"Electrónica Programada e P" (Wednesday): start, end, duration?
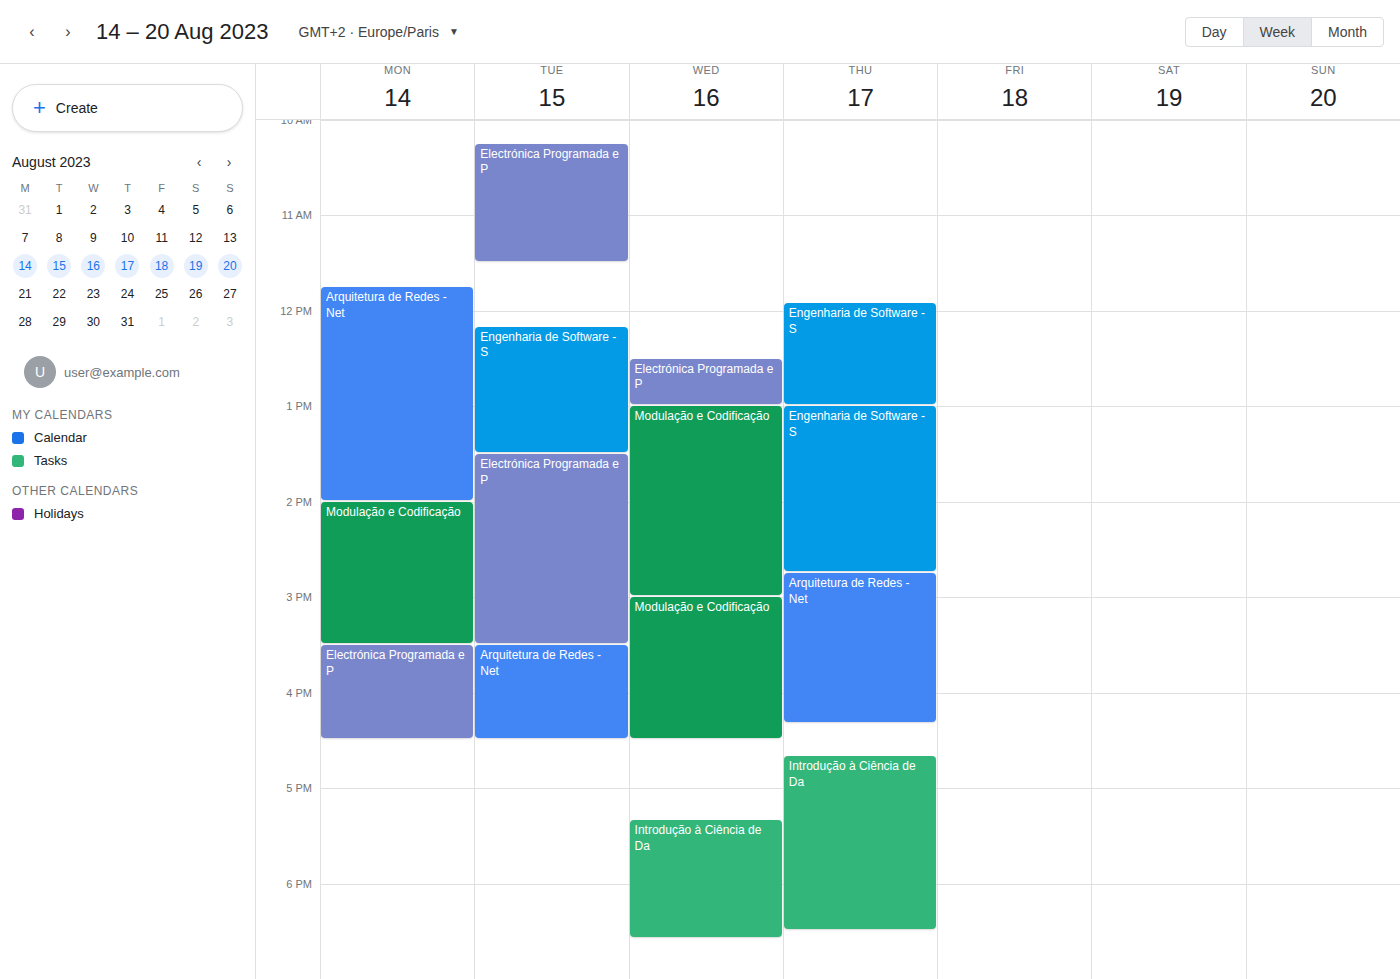
12:30 PM to 1:00 PM, 30 minutes